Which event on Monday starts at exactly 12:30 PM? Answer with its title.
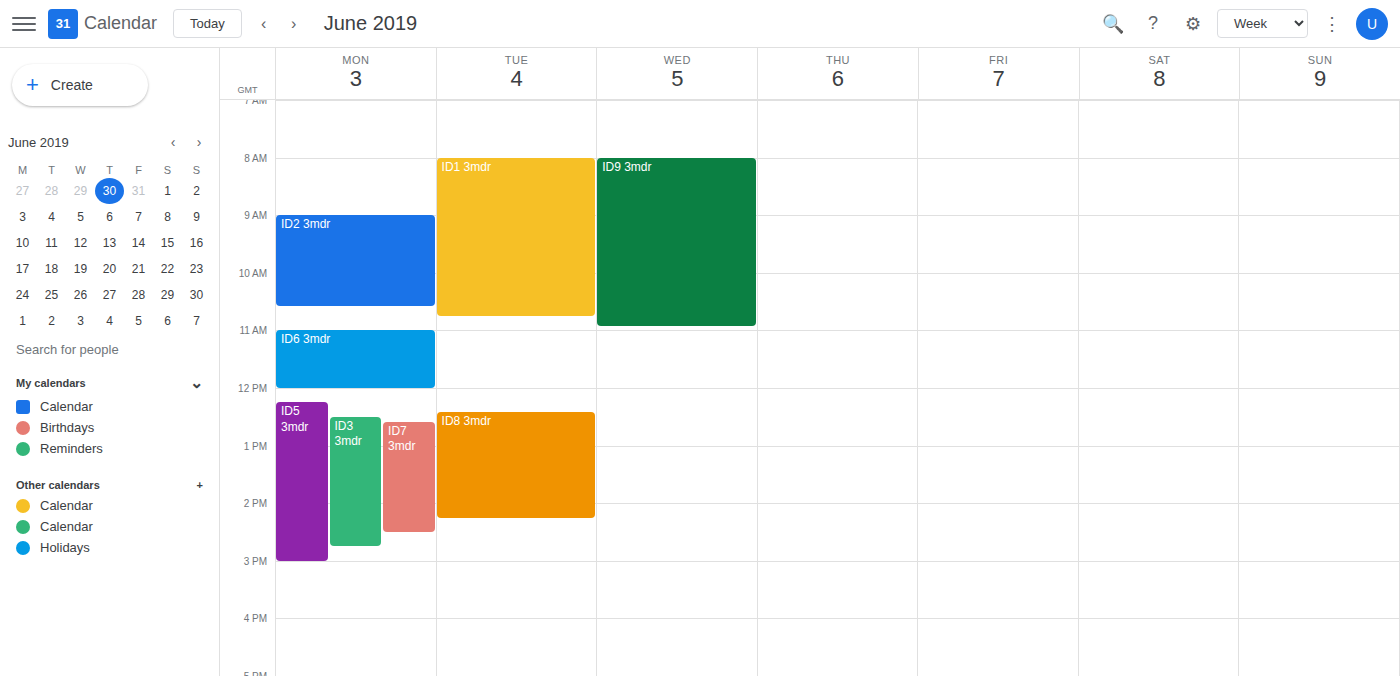
"ID3 3mdr"